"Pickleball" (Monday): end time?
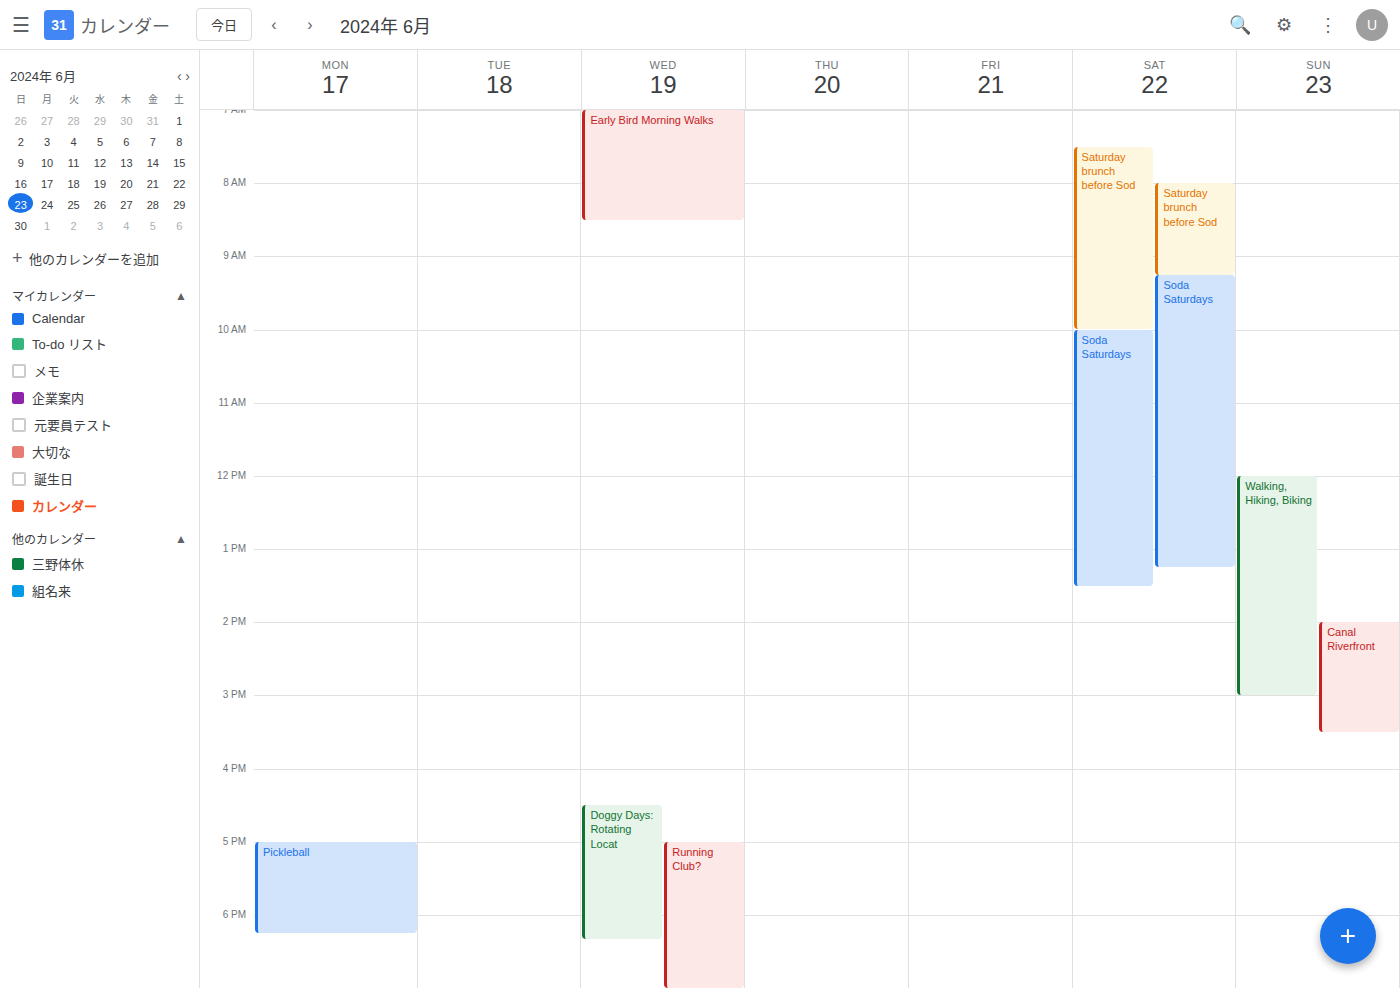
6:15 PM